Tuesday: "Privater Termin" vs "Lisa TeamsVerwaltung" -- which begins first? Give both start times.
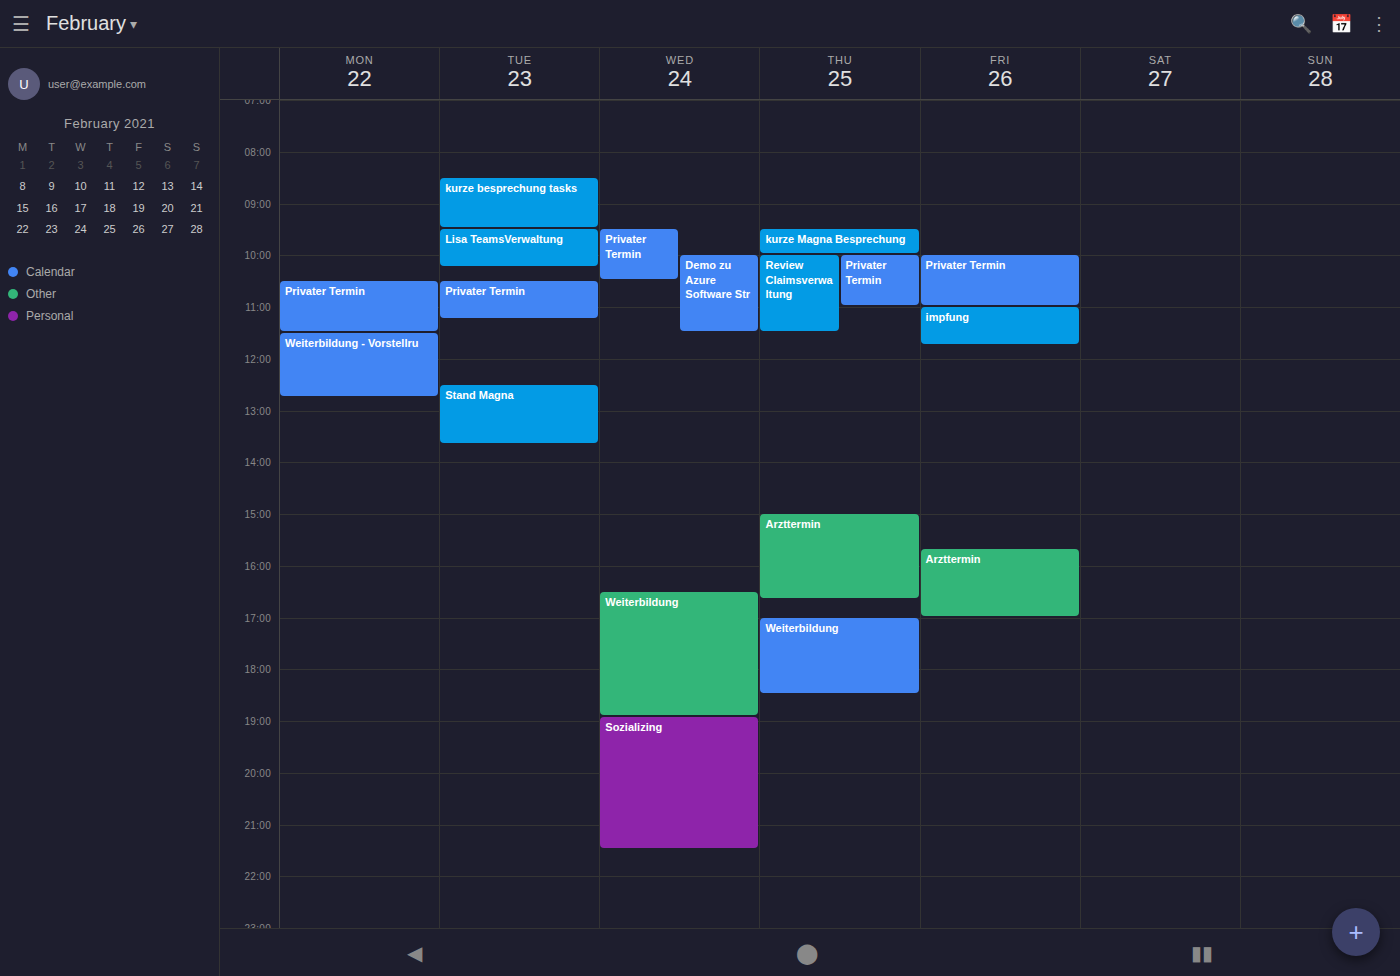
"Lisa TeamsVerwaltung" 9:30 AM; "Privater Termin" 10:30 AM.